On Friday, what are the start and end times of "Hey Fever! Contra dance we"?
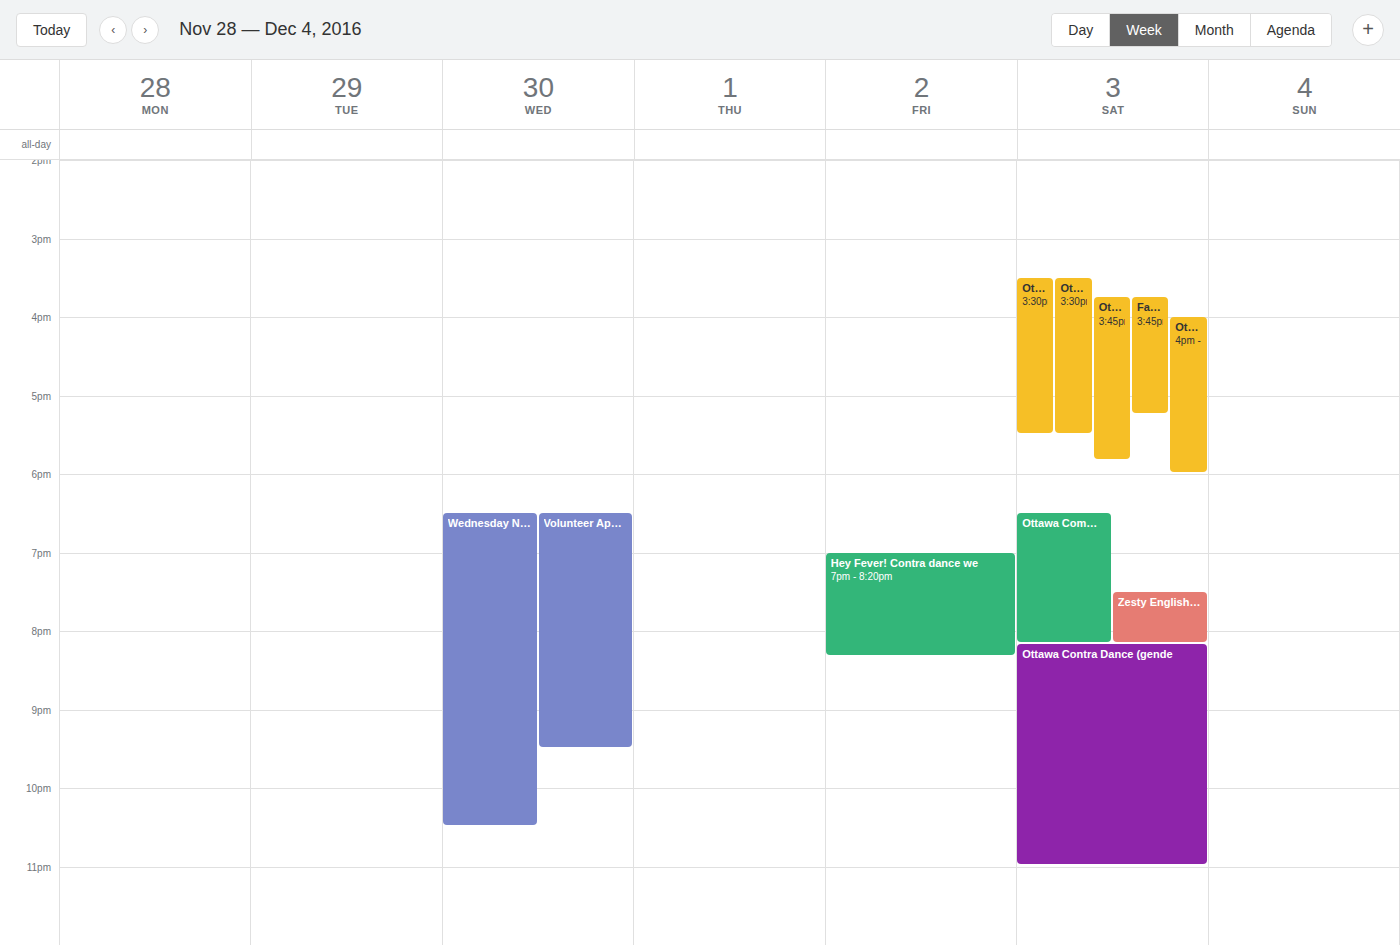
7:00 PM to 8:20 PM